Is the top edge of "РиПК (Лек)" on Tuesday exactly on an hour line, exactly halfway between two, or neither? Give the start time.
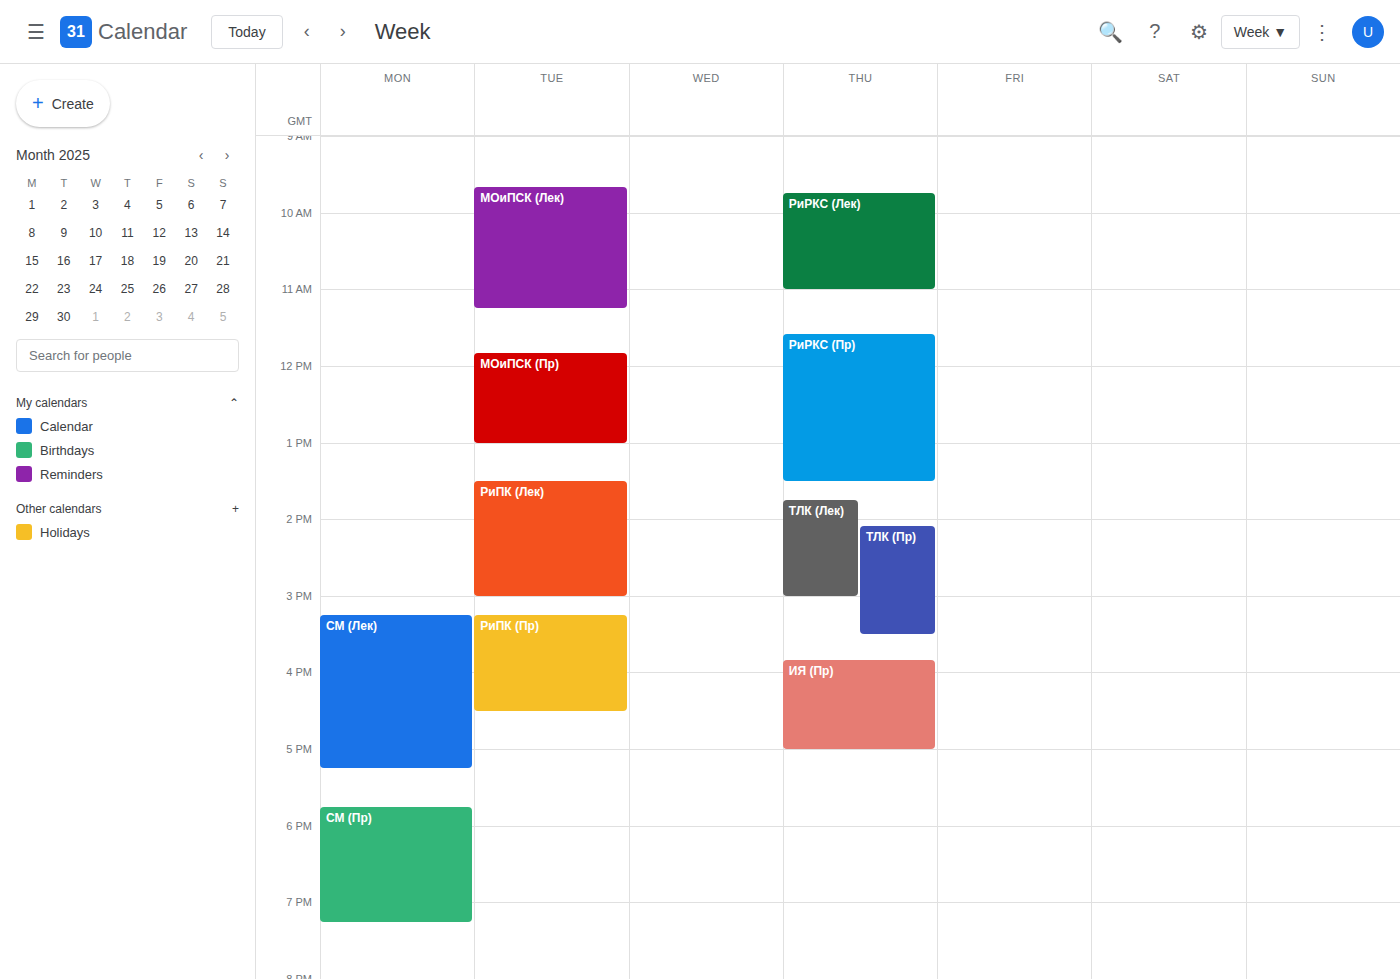
1:30 PM -- halfway between the 1 PM and 2 PM lines.